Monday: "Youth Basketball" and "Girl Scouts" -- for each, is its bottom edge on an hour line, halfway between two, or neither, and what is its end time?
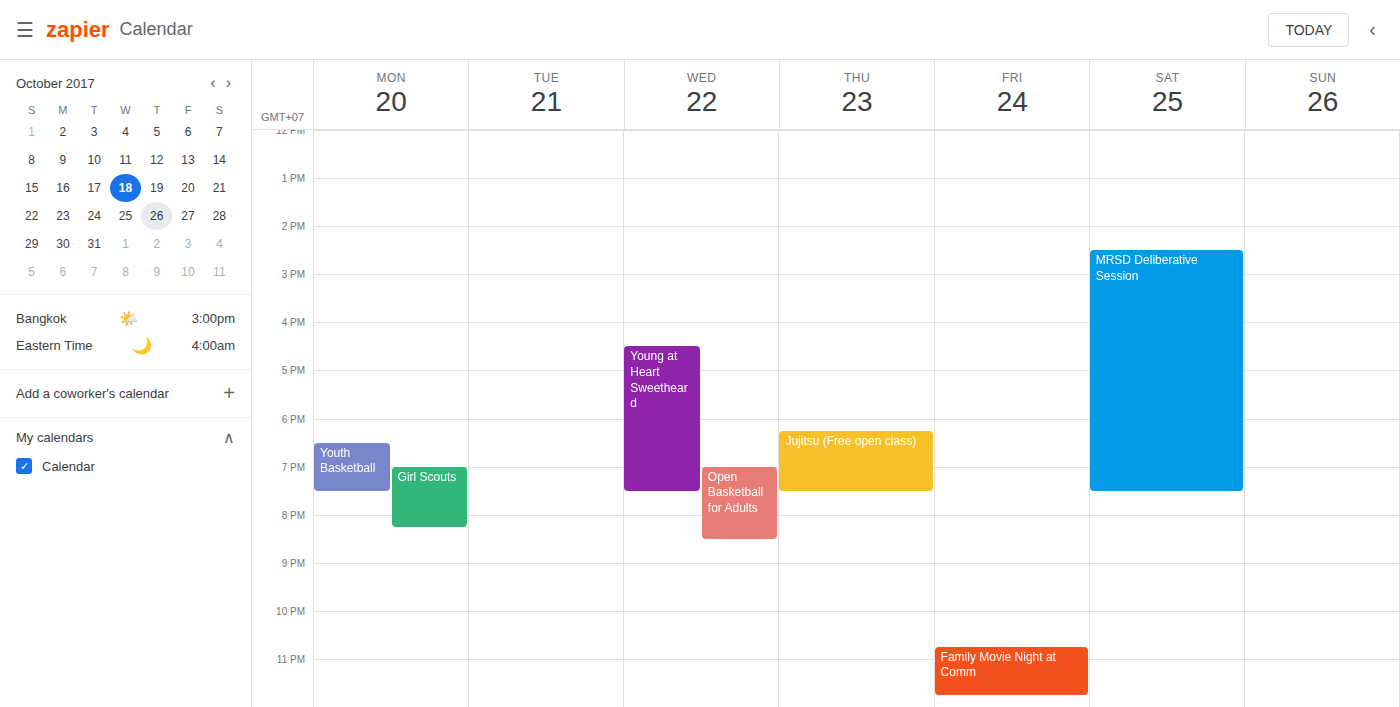
"Youth Basketball": 7:30 PM, halfway between the 7 PM and 8 PM lines. "Girl Scouts": 8:15 PM, neither: a quarter of the way from the 8 PM line to the 9 PM line.